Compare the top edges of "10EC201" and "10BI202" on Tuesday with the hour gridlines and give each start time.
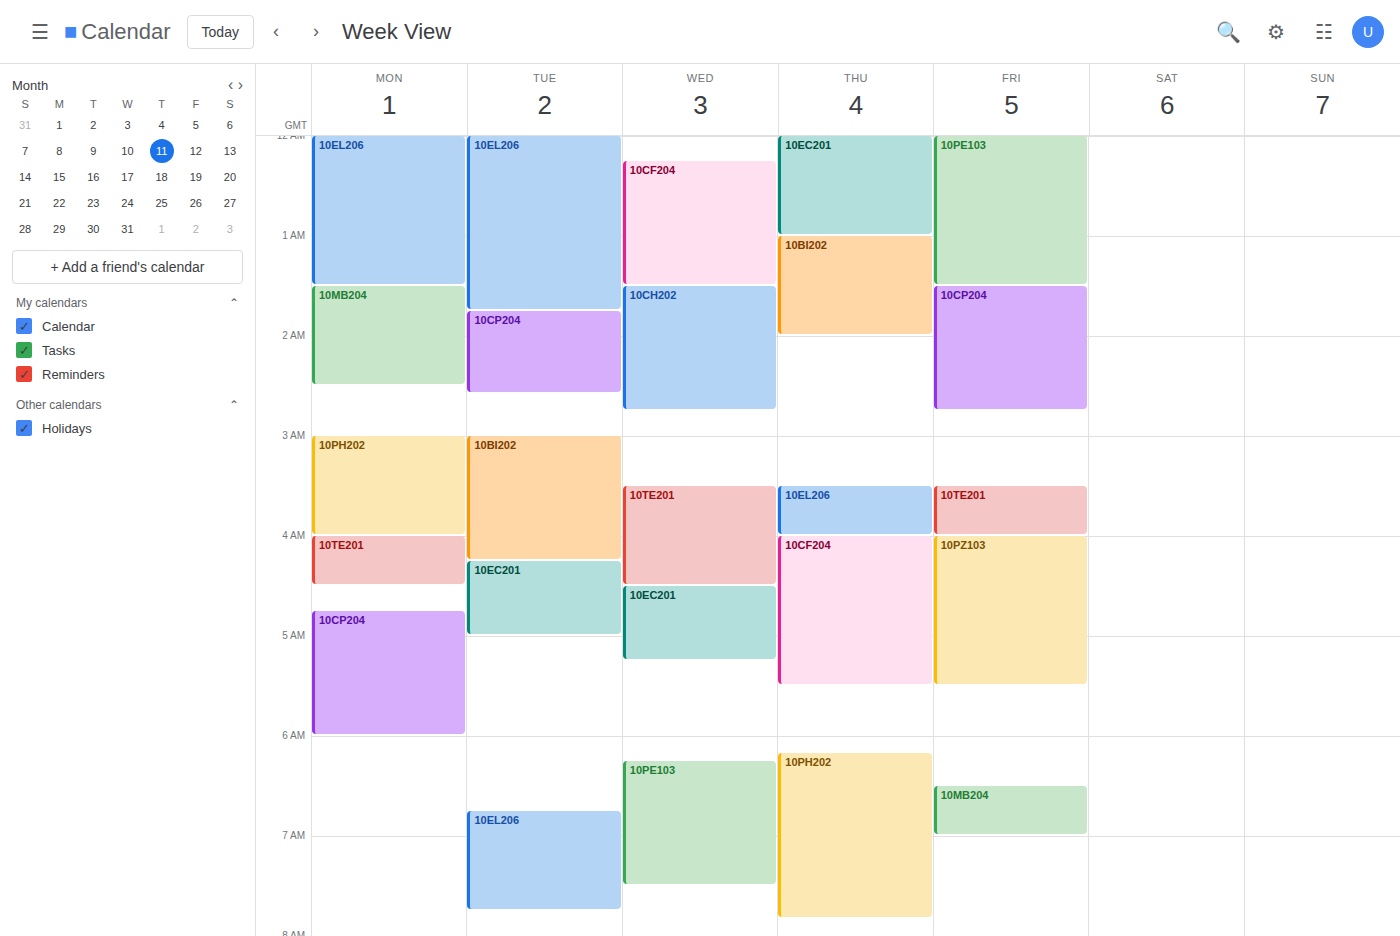
"10EC201": 4:15 AM, neither: a quarter of the way from the 4 AM line to the 5 AM line. "10BI202": 3:00 AM, exactly on the 3 AM line.